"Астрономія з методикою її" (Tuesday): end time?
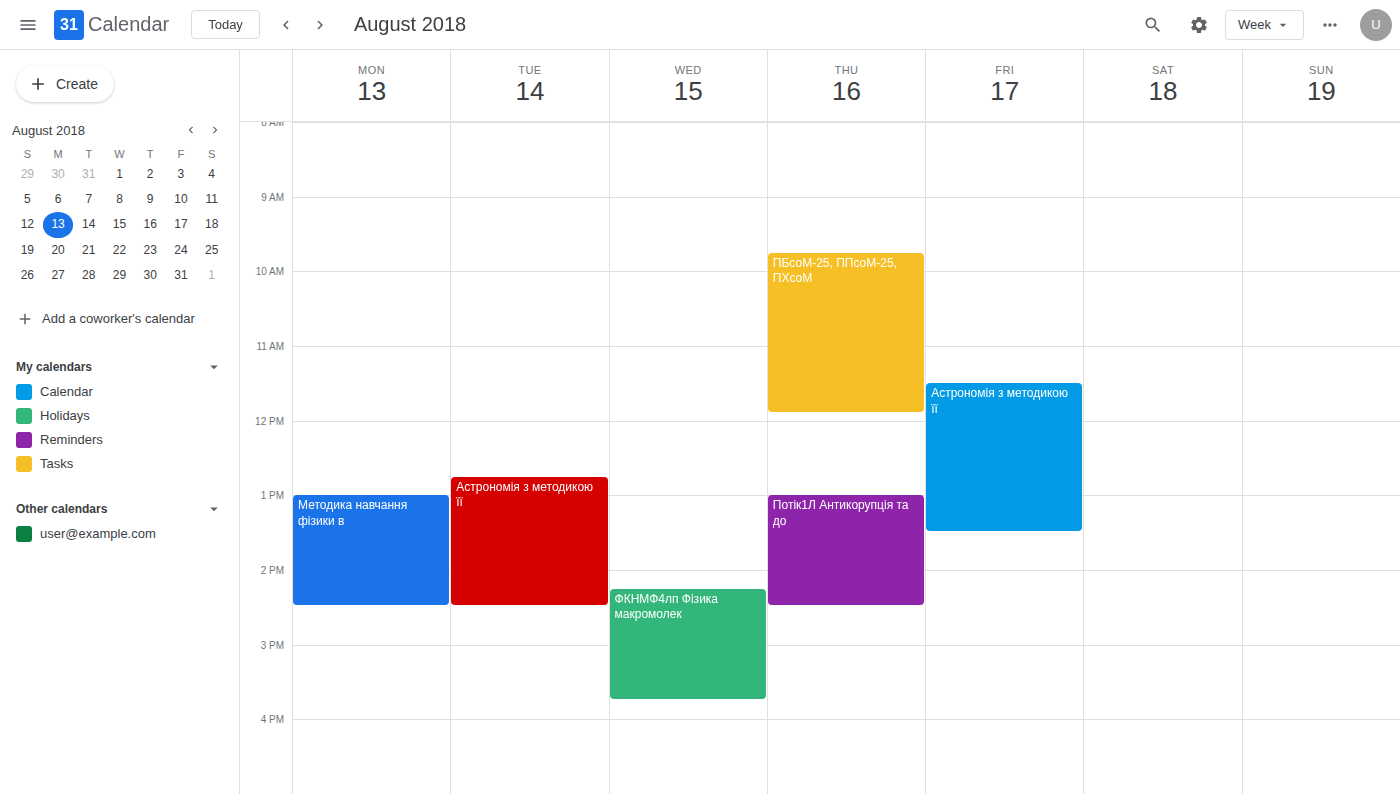
2:30 PM